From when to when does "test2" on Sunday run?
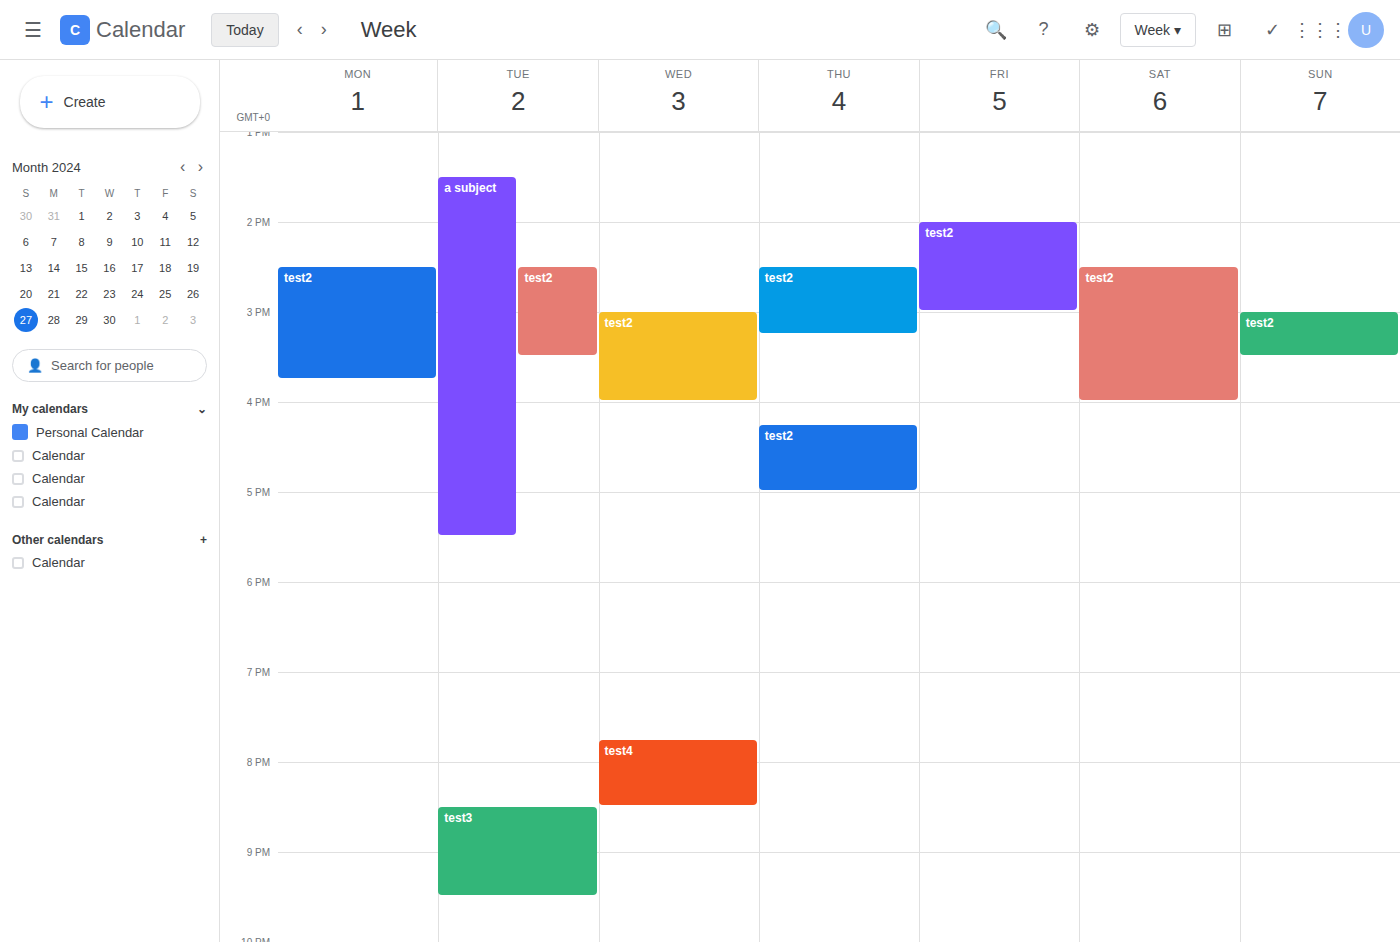
3:00 PM to 3:30 PM